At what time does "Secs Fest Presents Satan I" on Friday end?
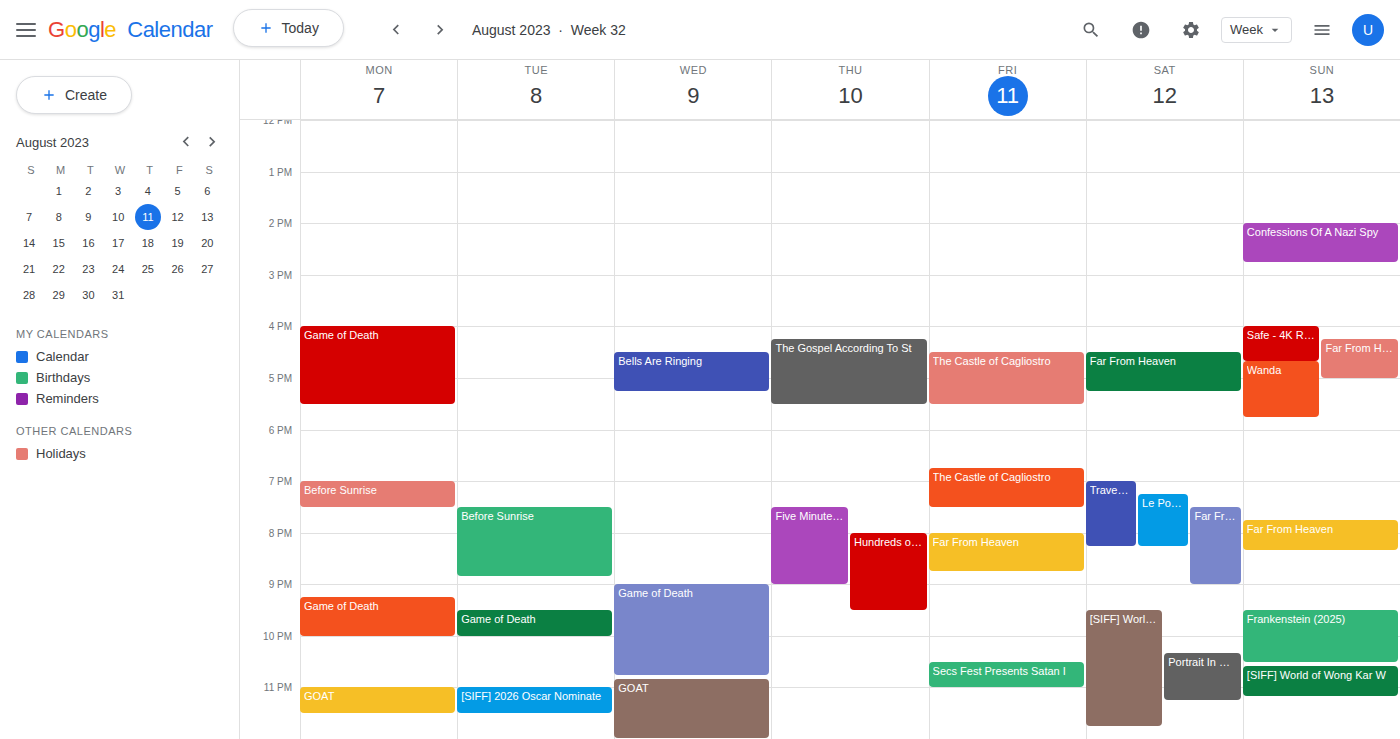
11:00 PM